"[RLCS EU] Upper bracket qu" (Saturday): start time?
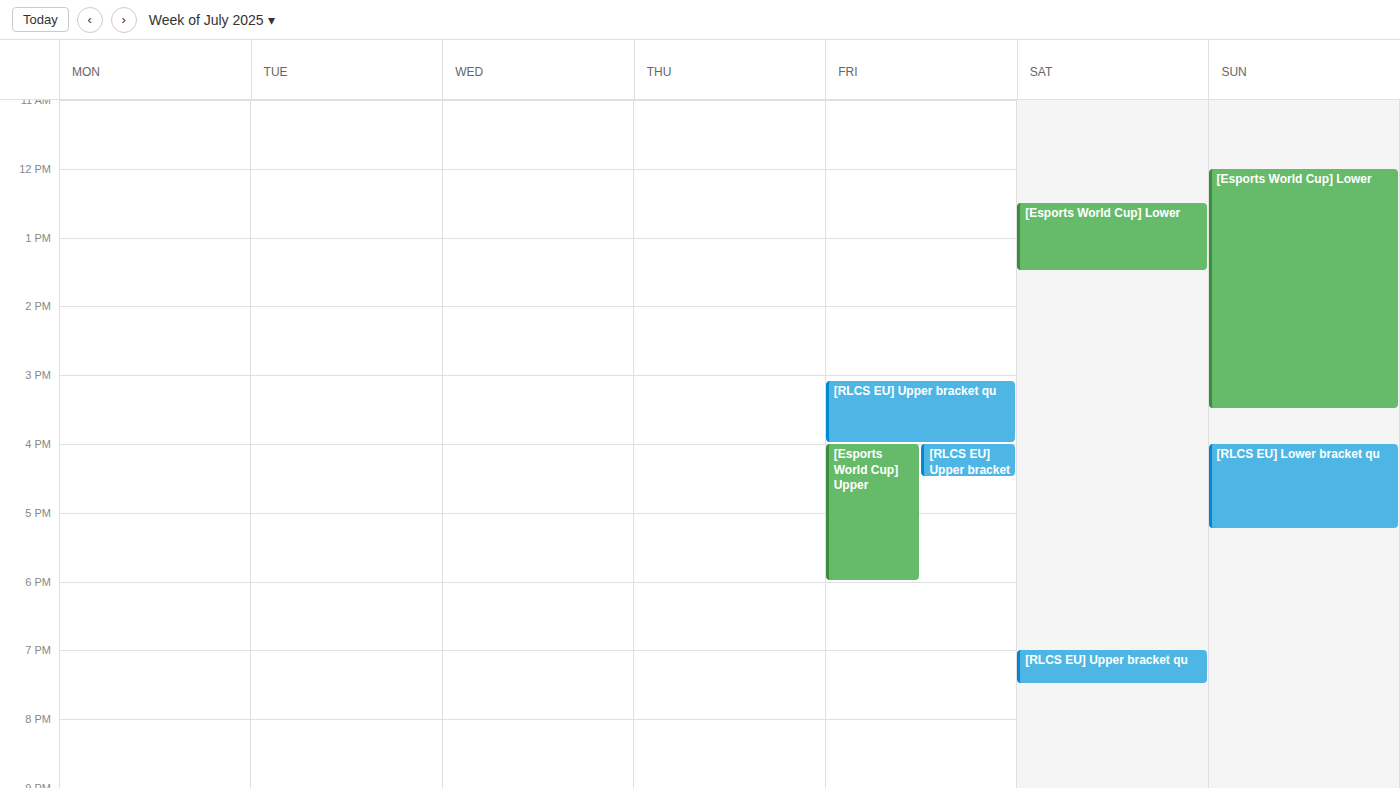
7:00 PM